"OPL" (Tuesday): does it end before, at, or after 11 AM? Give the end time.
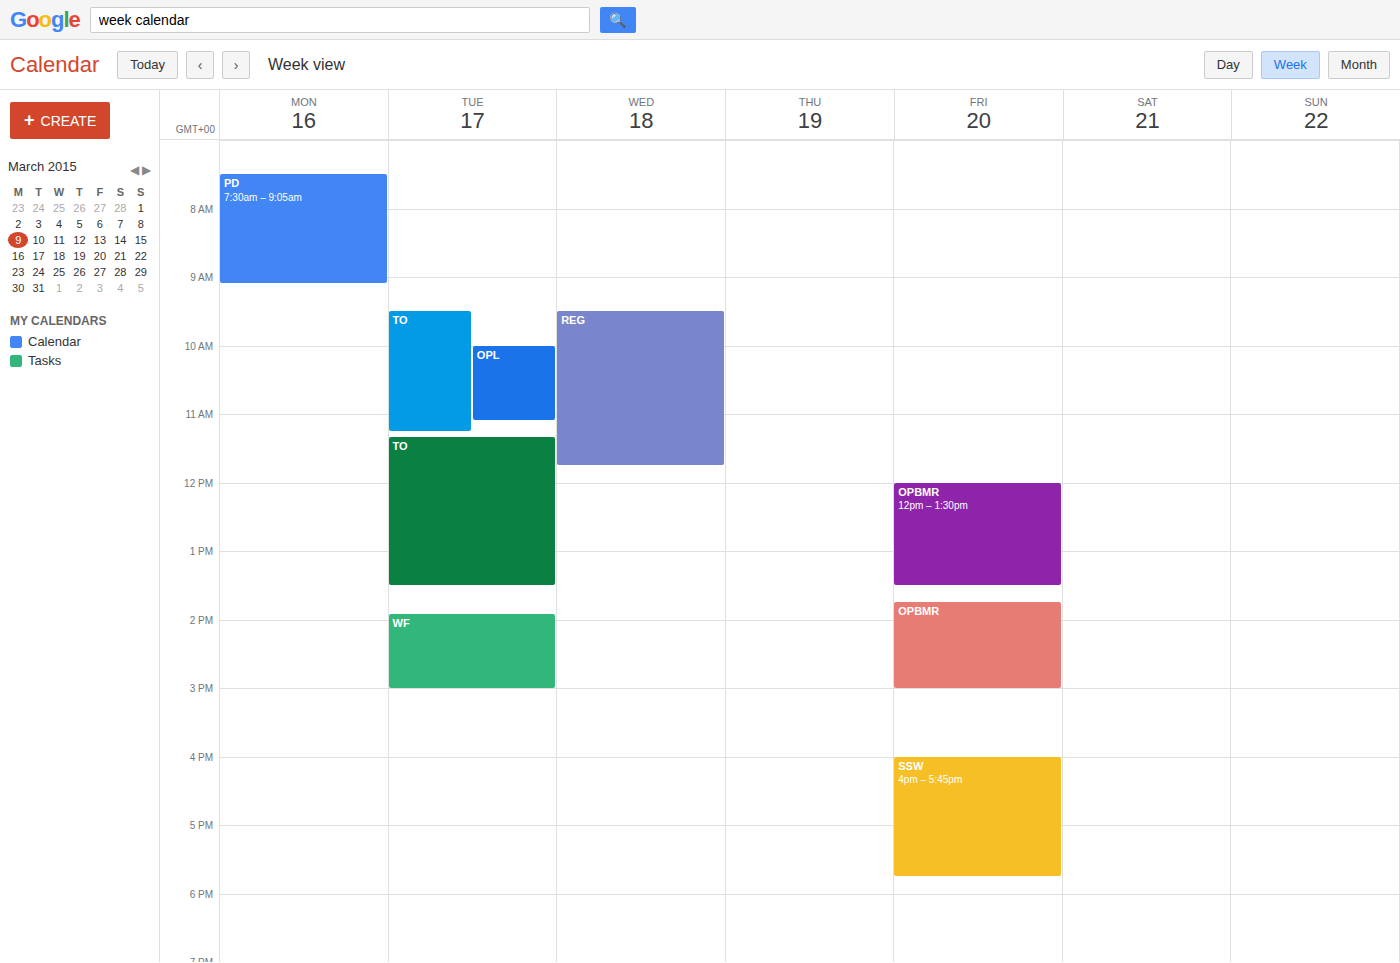
11:05 AM -- after 11 AM, 5 minutes below the 11 AM line.